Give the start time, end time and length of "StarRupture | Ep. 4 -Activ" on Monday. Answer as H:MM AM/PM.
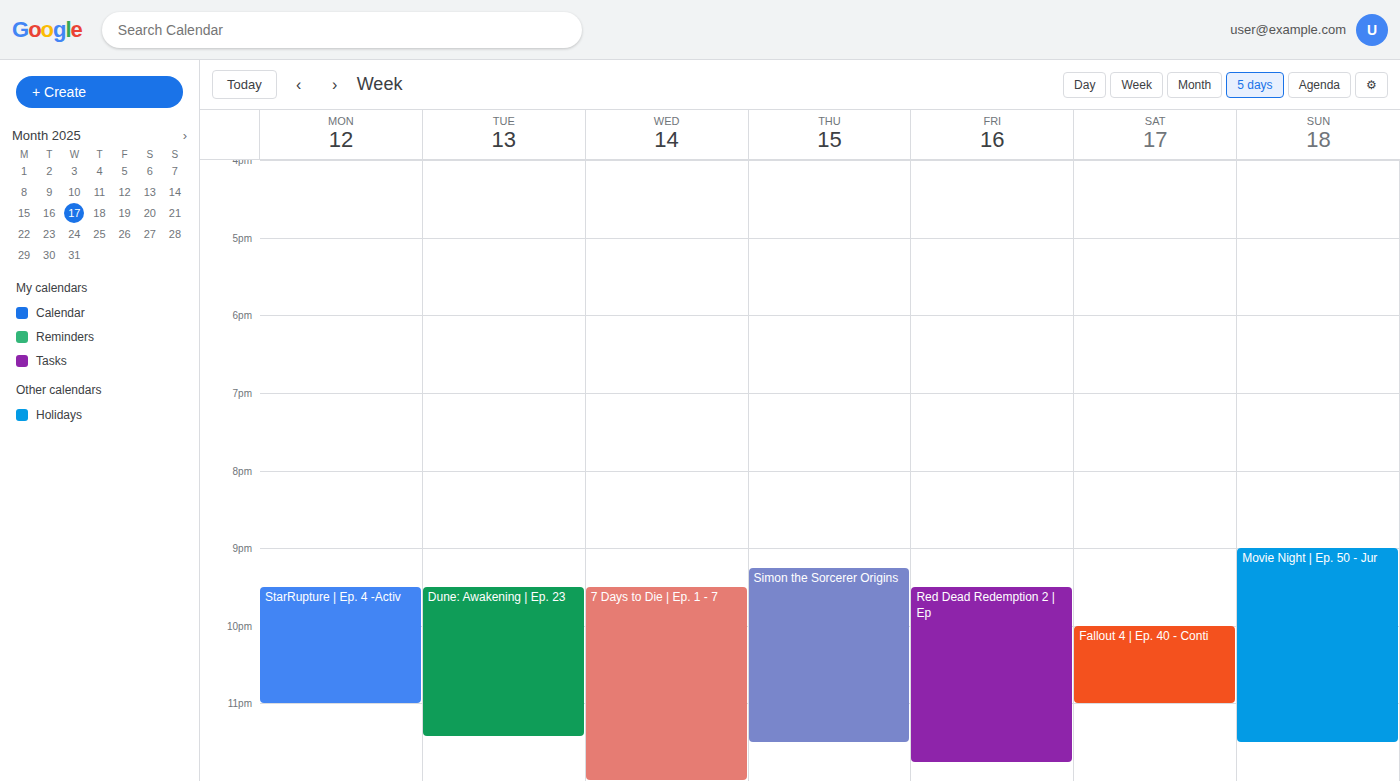
9:30 PM to 11:00 PM, 1 hour 30 minutes